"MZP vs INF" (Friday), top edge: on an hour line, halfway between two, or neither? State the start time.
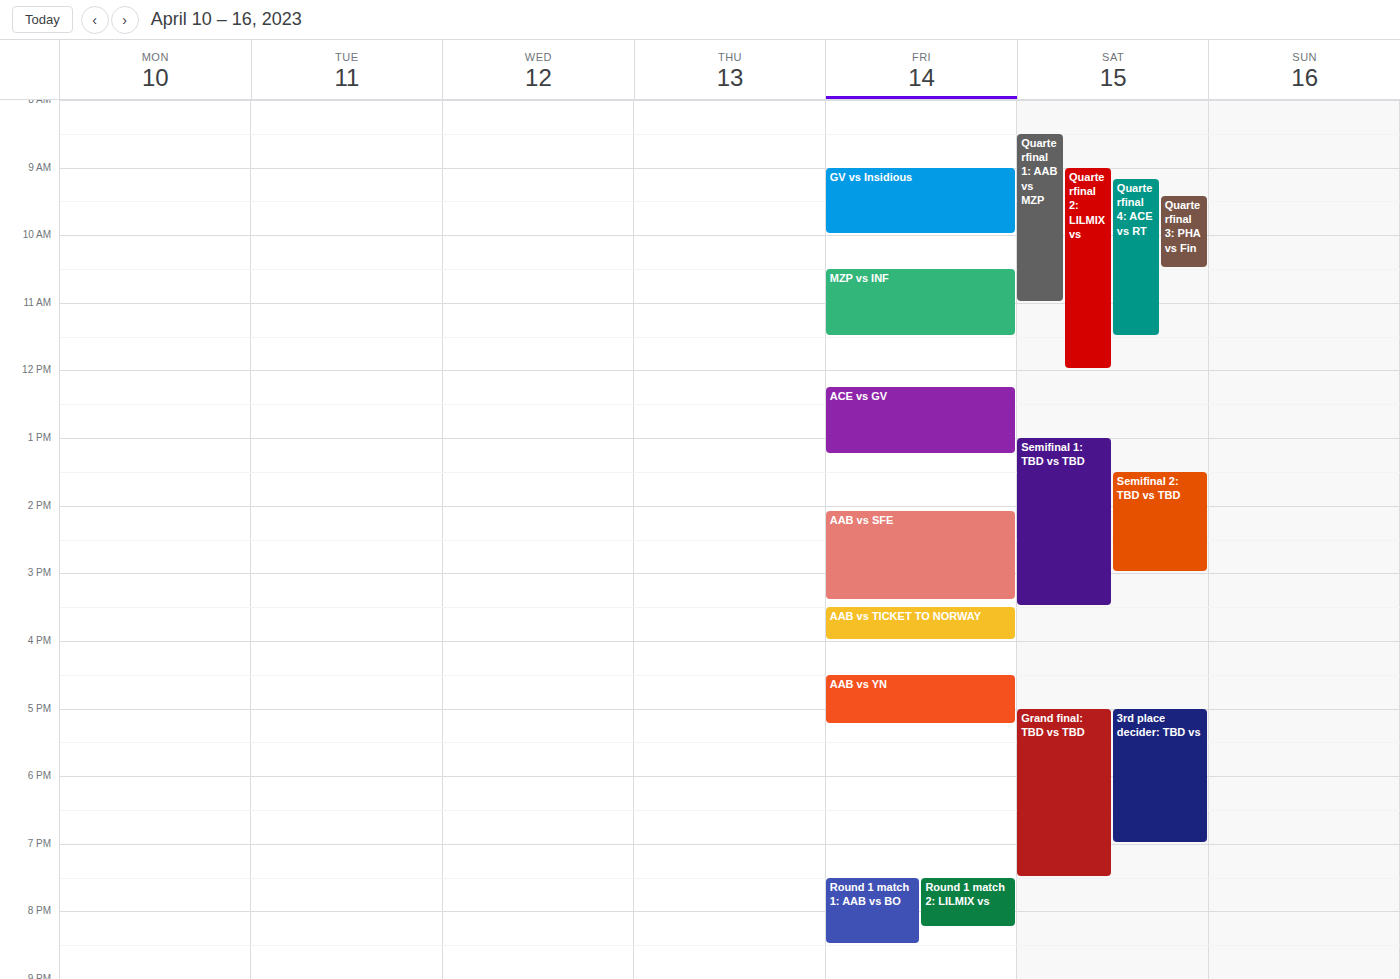
10:30 AM -- halfway between the 10 AM and 11 AM lines.